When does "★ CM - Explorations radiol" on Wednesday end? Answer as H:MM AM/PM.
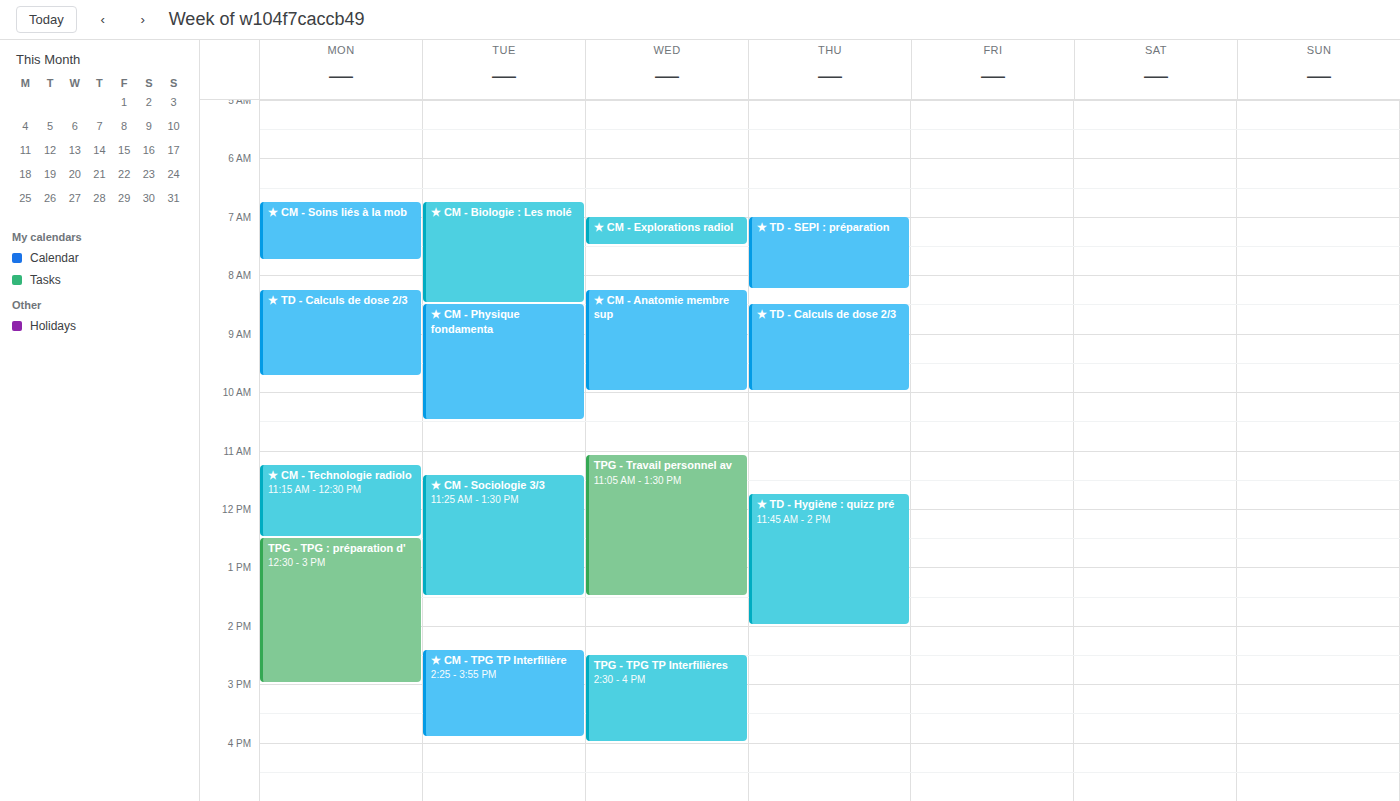
7:30 AM